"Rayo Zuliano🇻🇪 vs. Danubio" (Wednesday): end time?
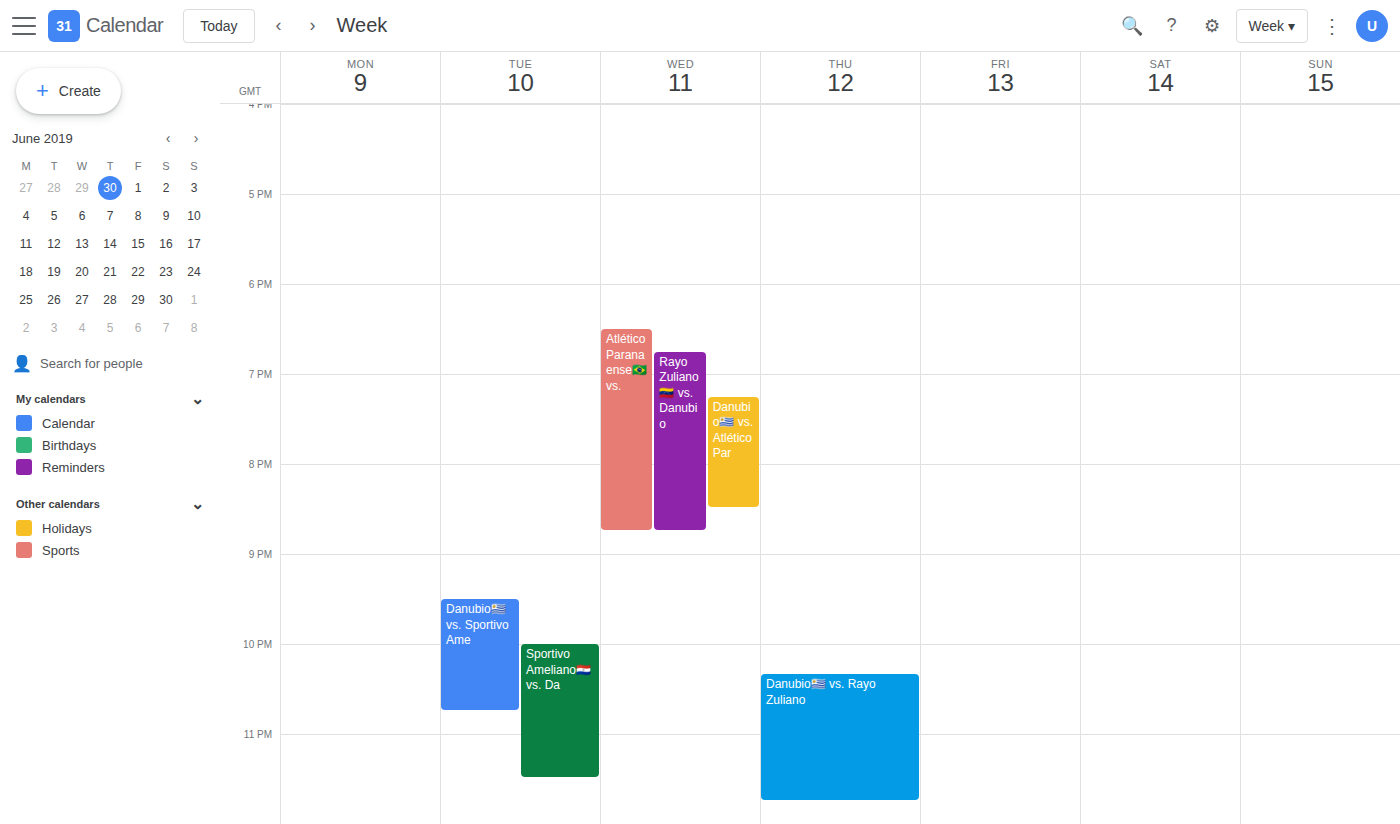
8:45 PM